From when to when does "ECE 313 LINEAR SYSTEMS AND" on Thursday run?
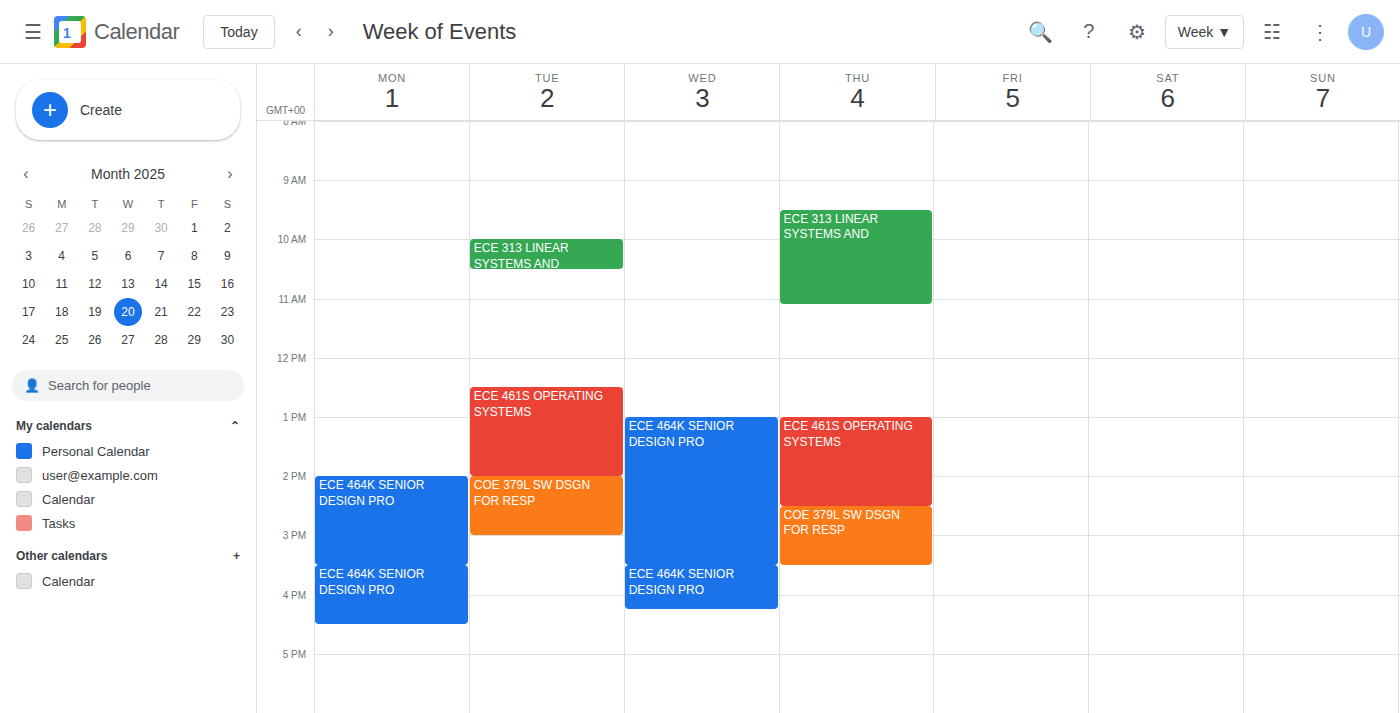
9:30 AM to 11:05 AM